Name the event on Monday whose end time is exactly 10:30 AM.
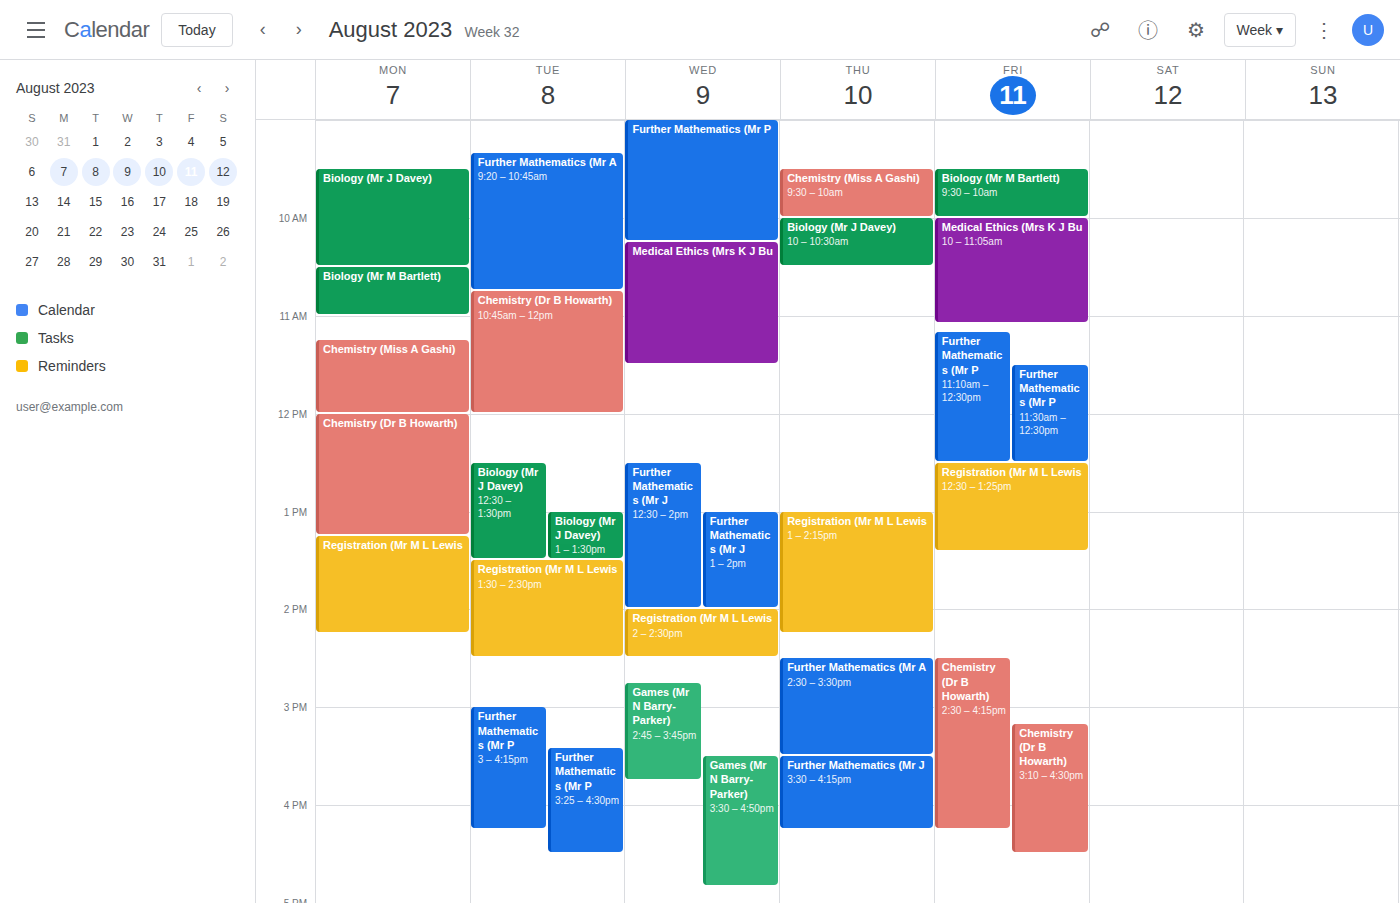
"Biology (Mr J Davey)"